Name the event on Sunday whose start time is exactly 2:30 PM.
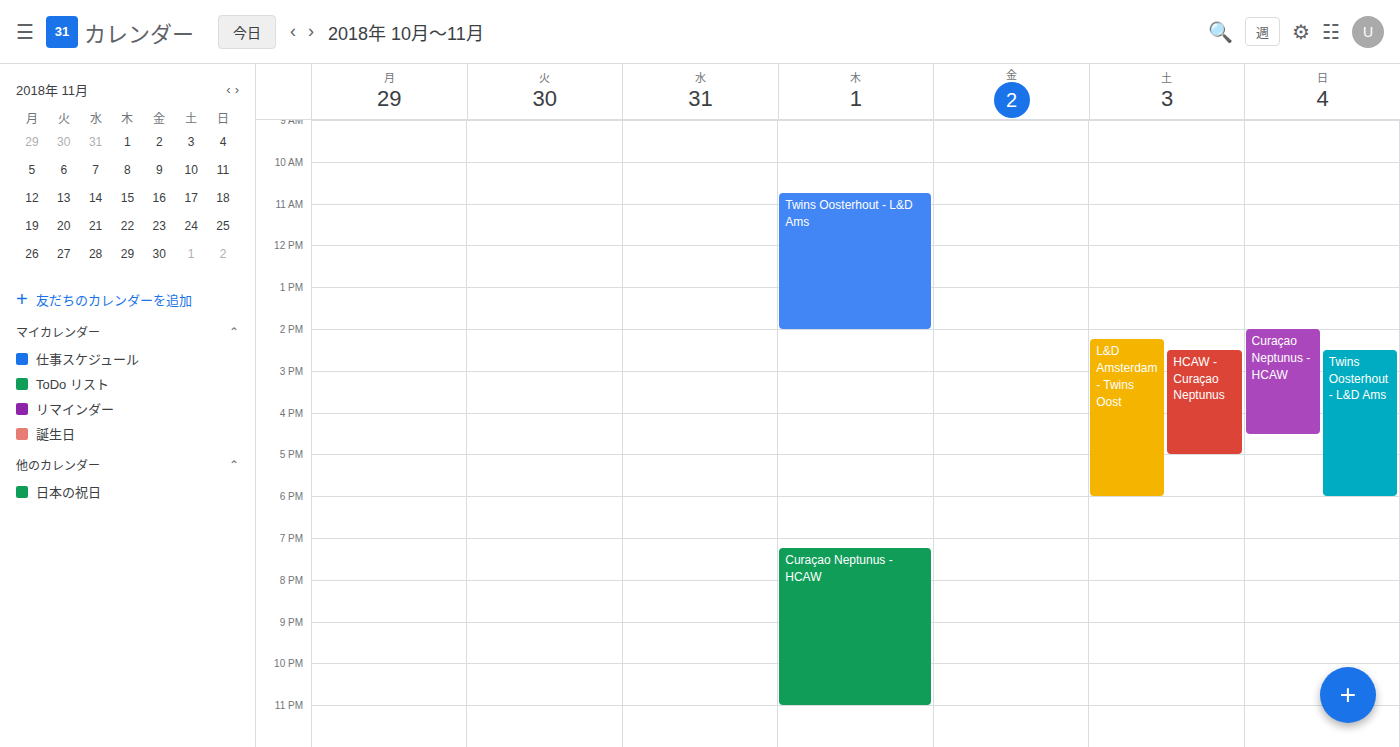
"Twins Oosterhout - L&D Ams"